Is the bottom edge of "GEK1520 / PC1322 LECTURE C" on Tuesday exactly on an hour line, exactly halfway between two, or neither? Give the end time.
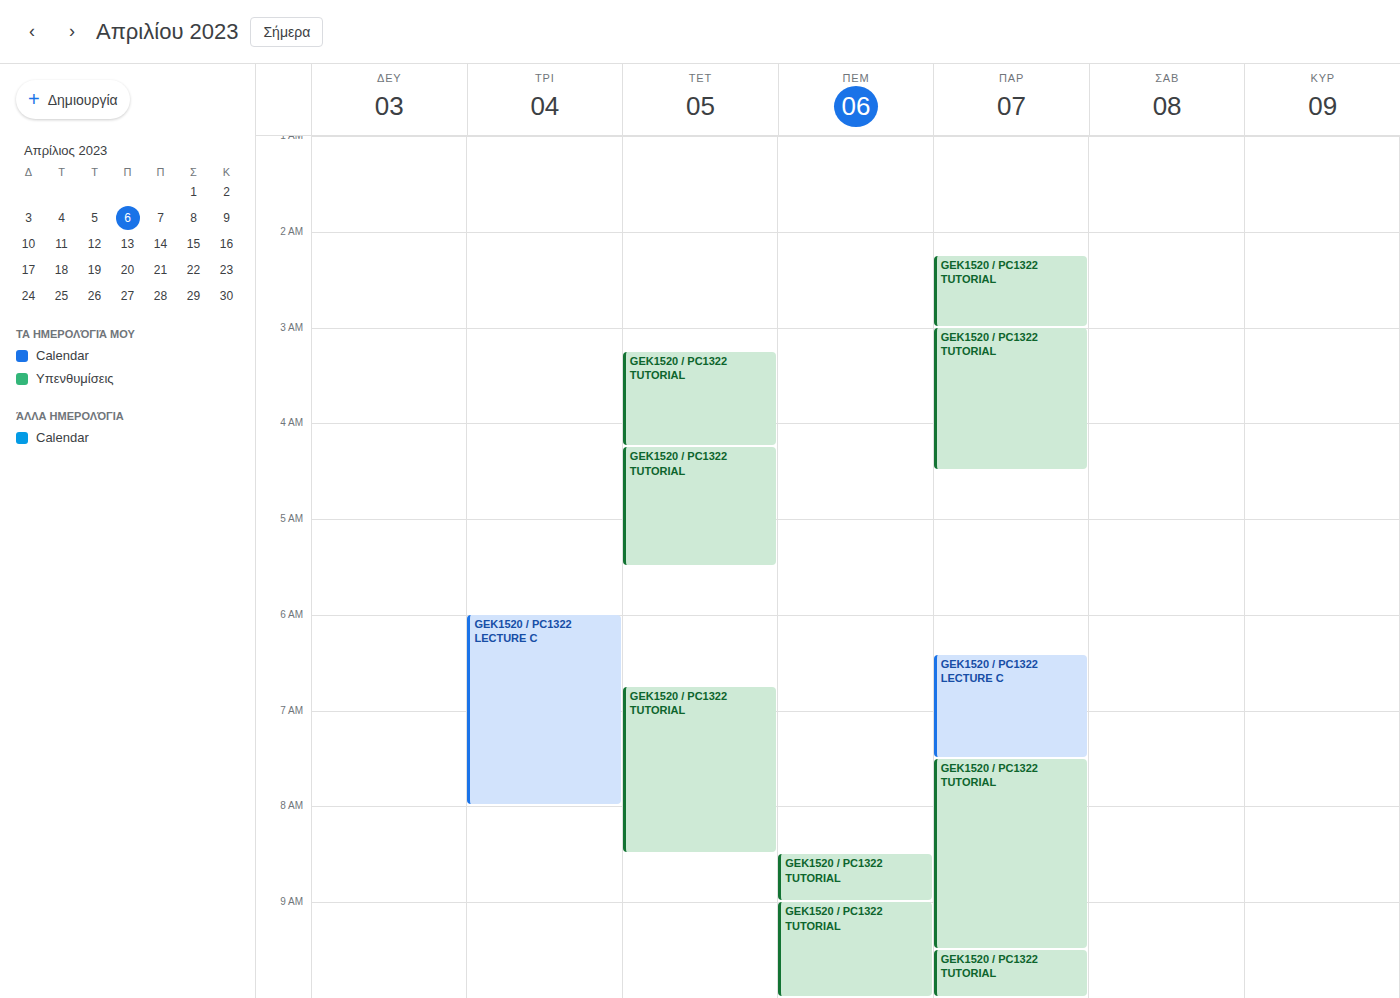
8:00 AM -- exactly on the 8 AM line.